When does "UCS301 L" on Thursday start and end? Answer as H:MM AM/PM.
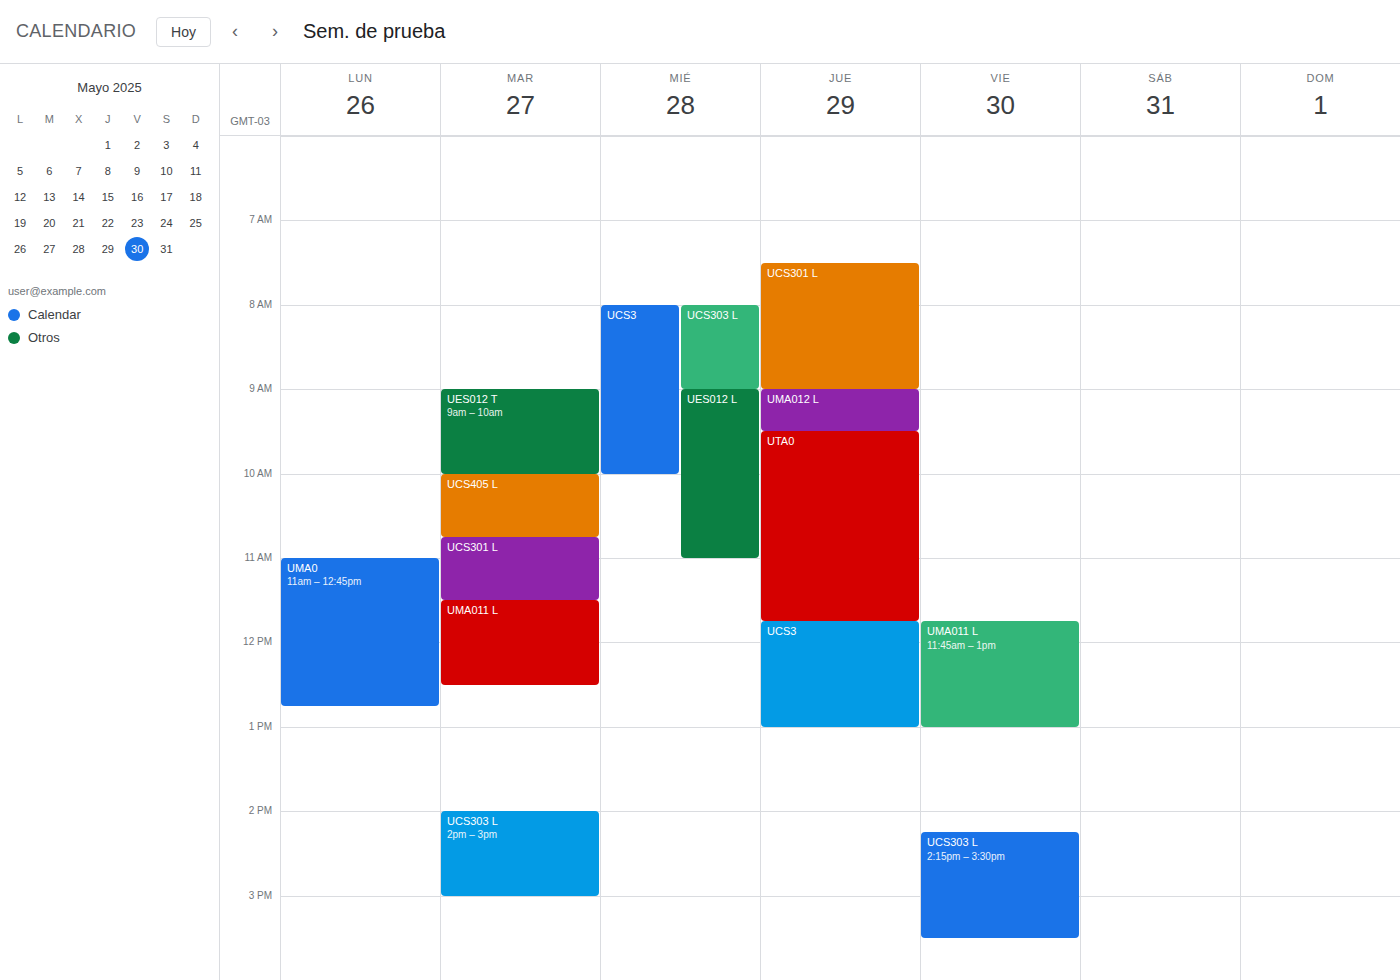
7:30 AM to 9:00 AM